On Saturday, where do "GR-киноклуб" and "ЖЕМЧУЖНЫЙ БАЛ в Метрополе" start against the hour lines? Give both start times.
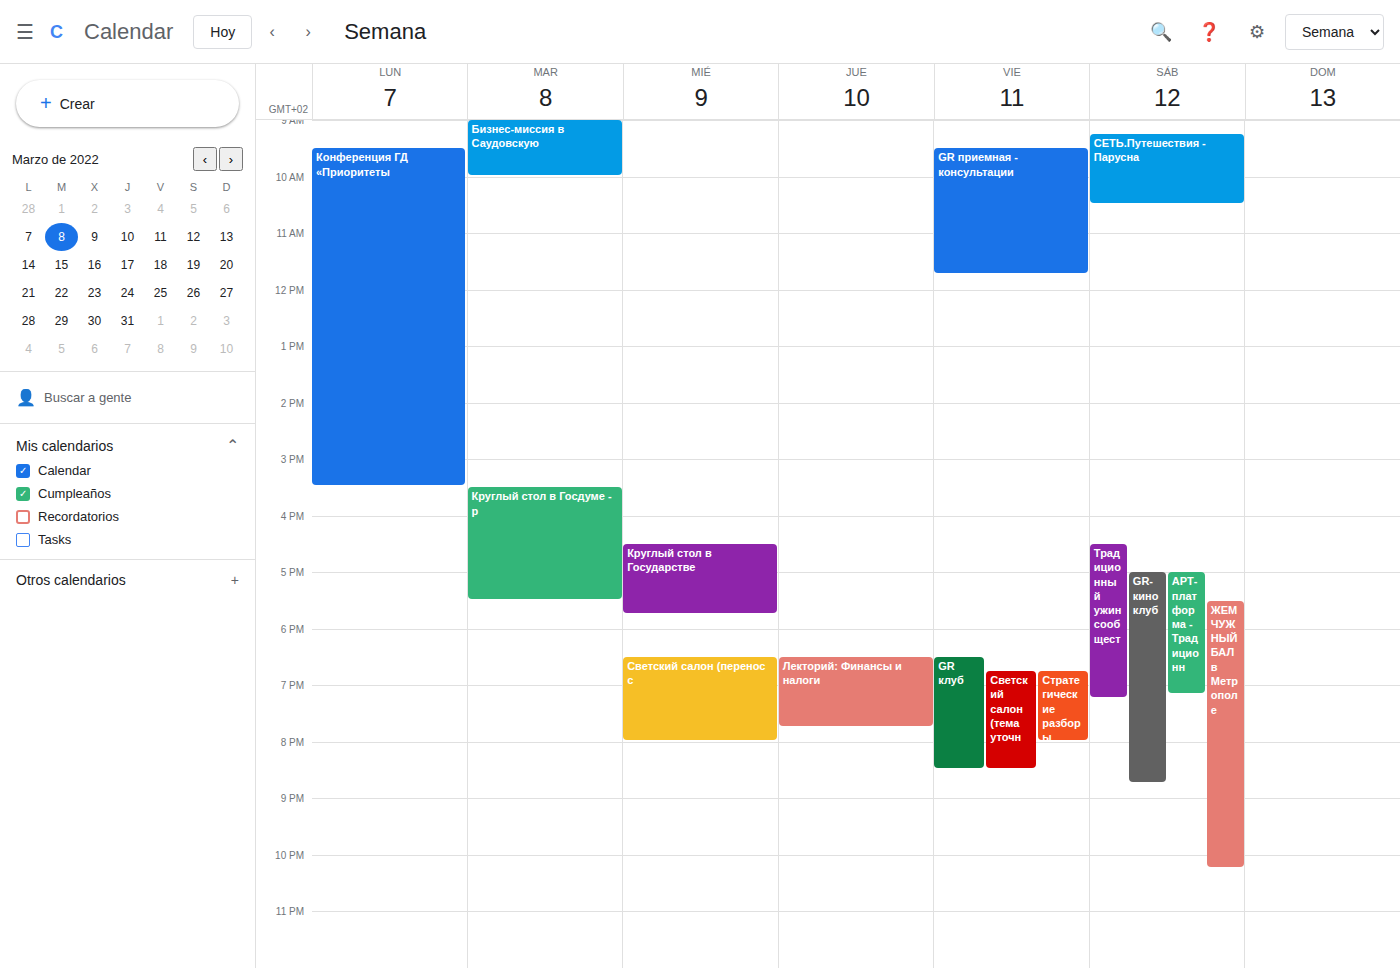
"GR-киноклуб": 5:00 PM, exactly on the 5 PM line. "ЖЕМЧУЖНЫЙ БАЛ в Метрополе": 5:30 PM, halfway between the 5 PM and 6 PM lines.